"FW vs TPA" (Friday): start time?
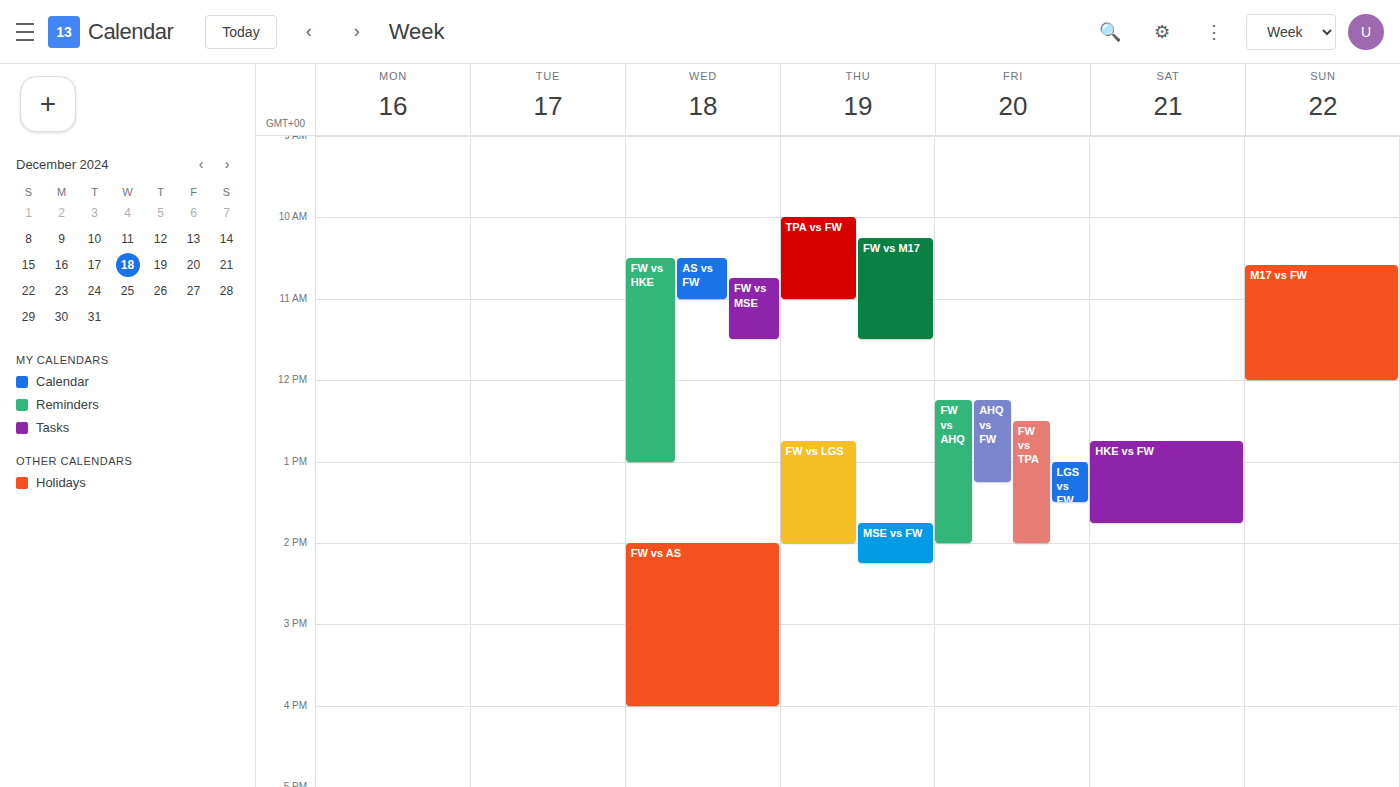
12:30 PM